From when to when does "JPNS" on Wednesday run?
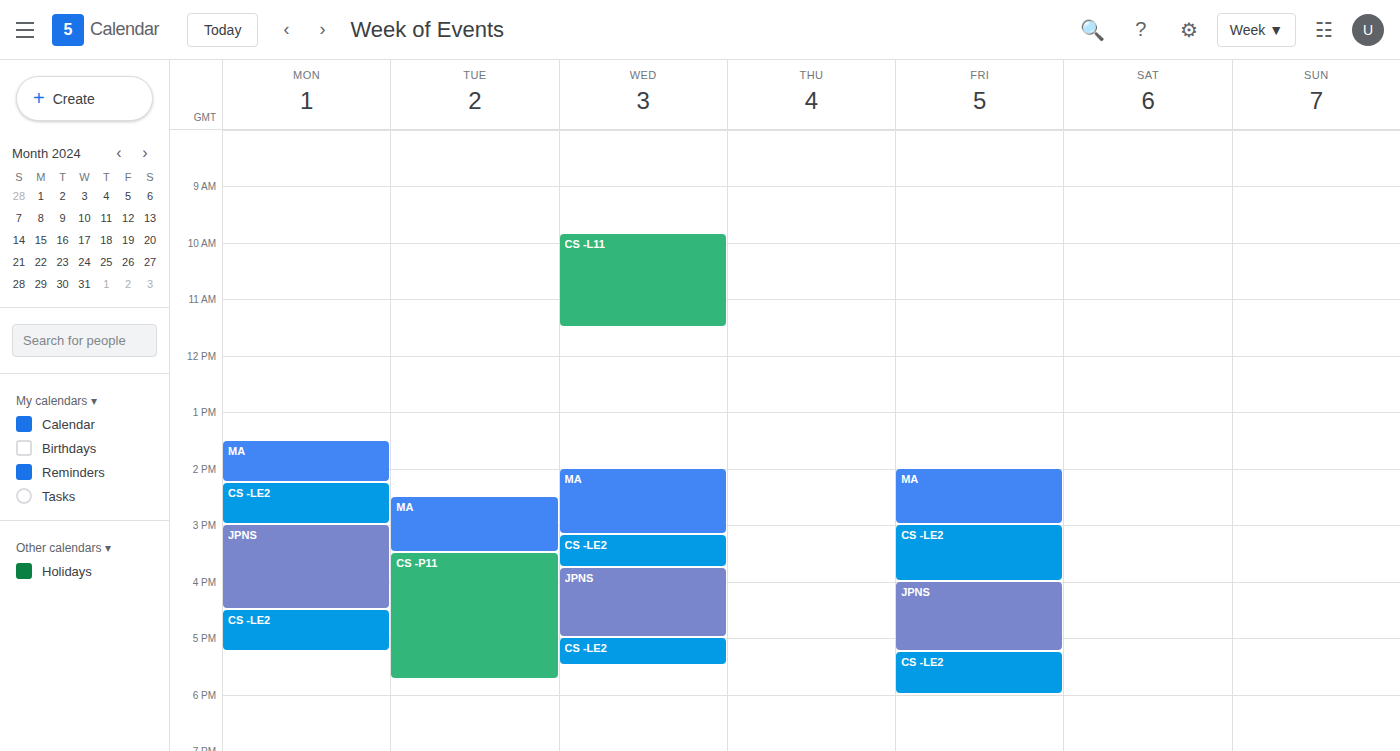
3:45 PM to 5:00 PM